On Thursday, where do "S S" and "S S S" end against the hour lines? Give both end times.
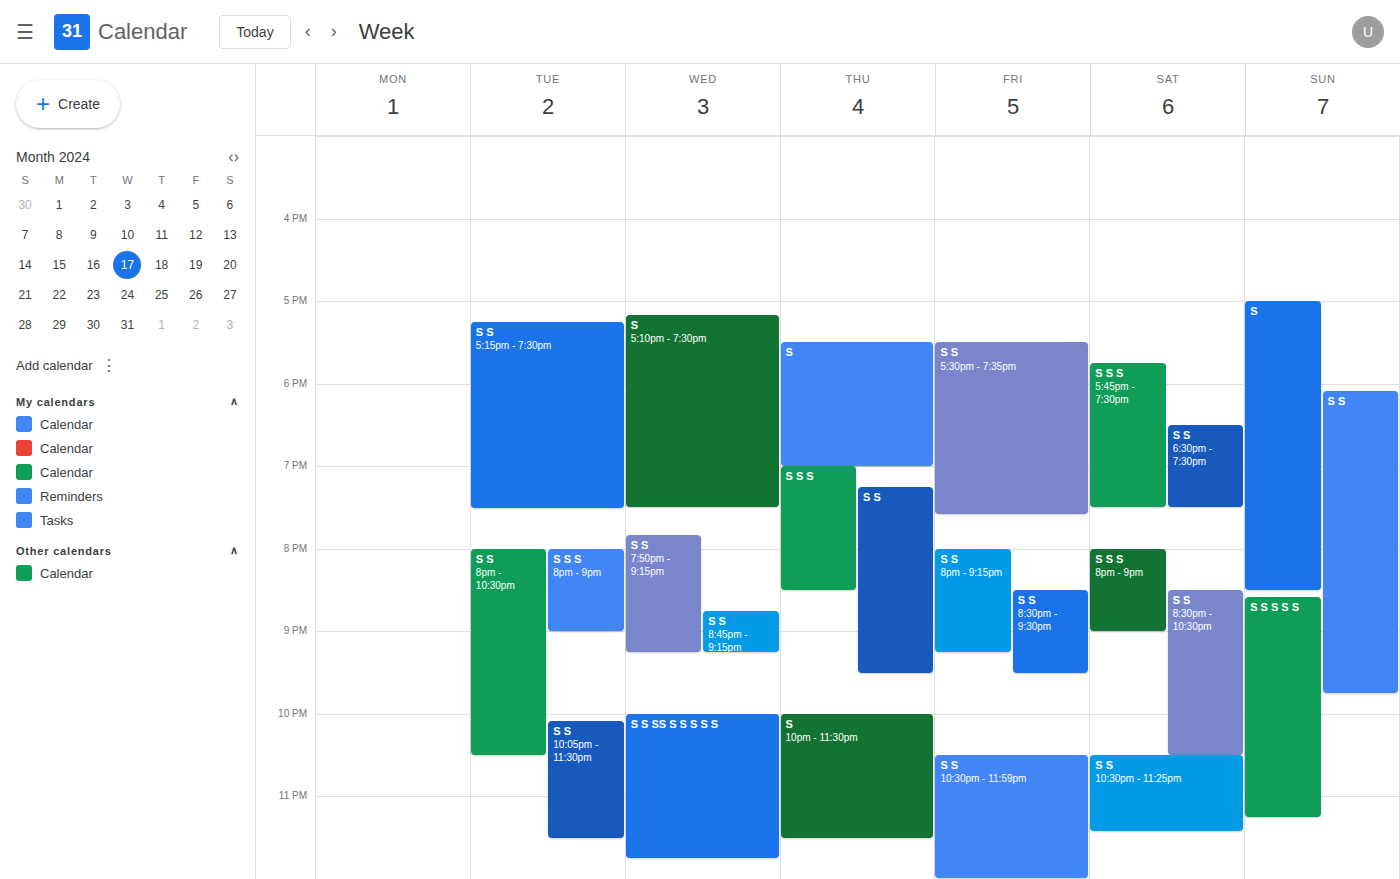
"S S": 9:30 PM, halfway between the 9 PM and 10 PM lines. "S S S": 8:30 PM, halfway between the 8 PM and 9 PM lines.